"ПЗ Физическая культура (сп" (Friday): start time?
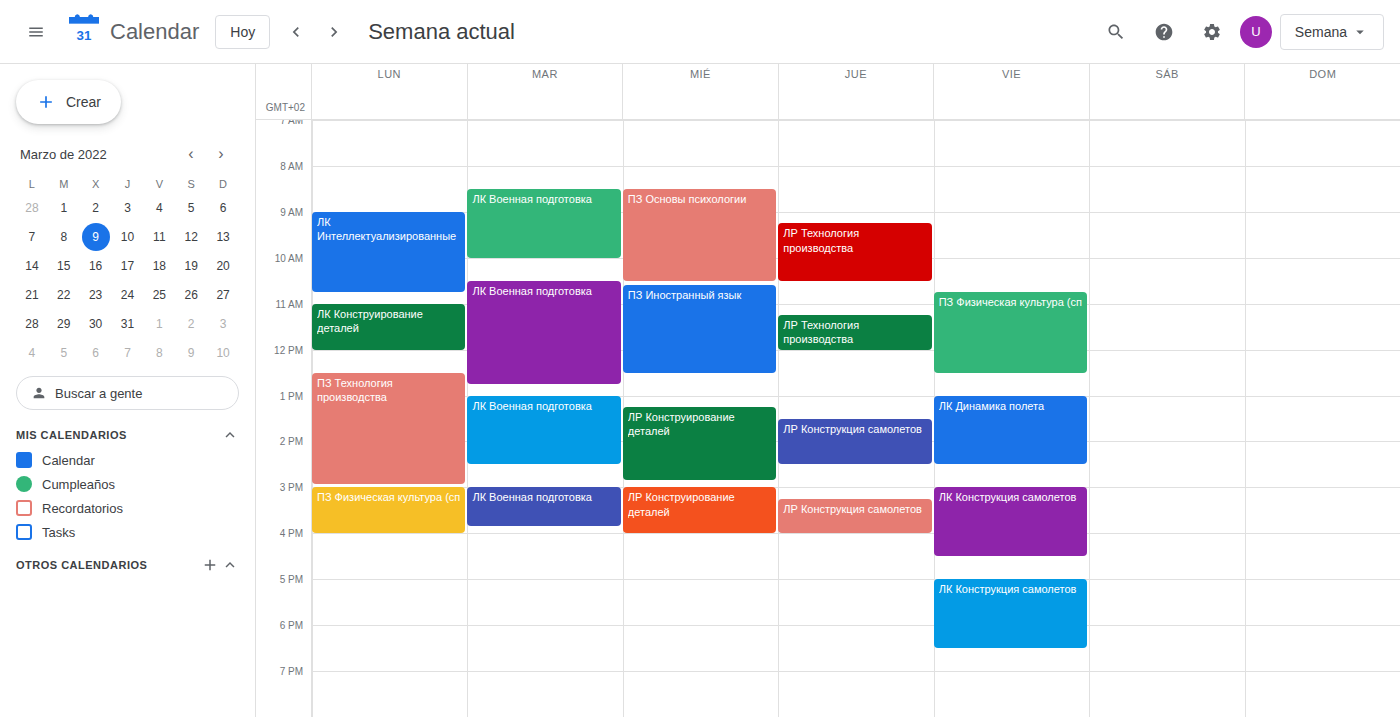
10:45 AM